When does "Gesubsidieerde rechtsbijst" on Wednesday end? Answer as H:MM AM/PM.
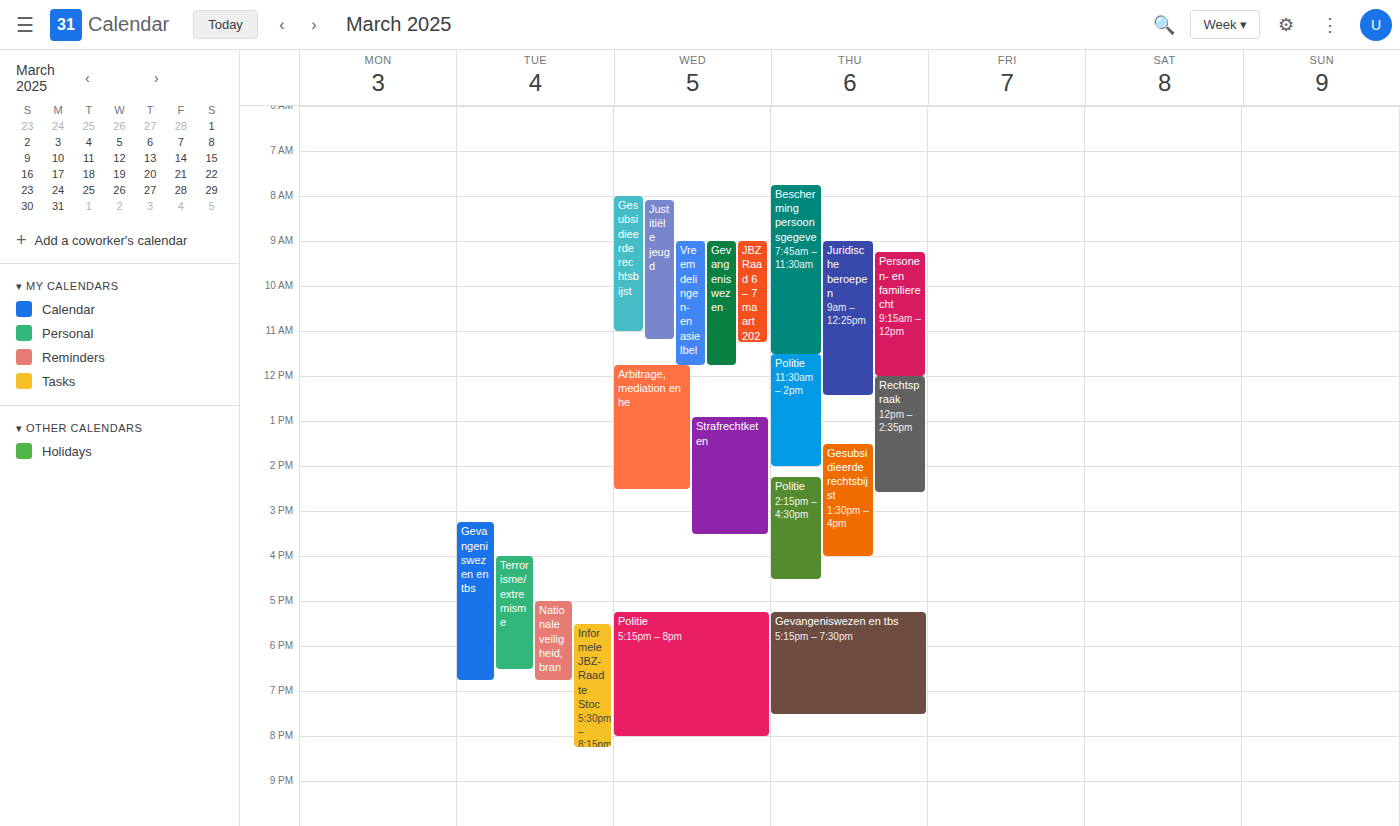
11:00 AM